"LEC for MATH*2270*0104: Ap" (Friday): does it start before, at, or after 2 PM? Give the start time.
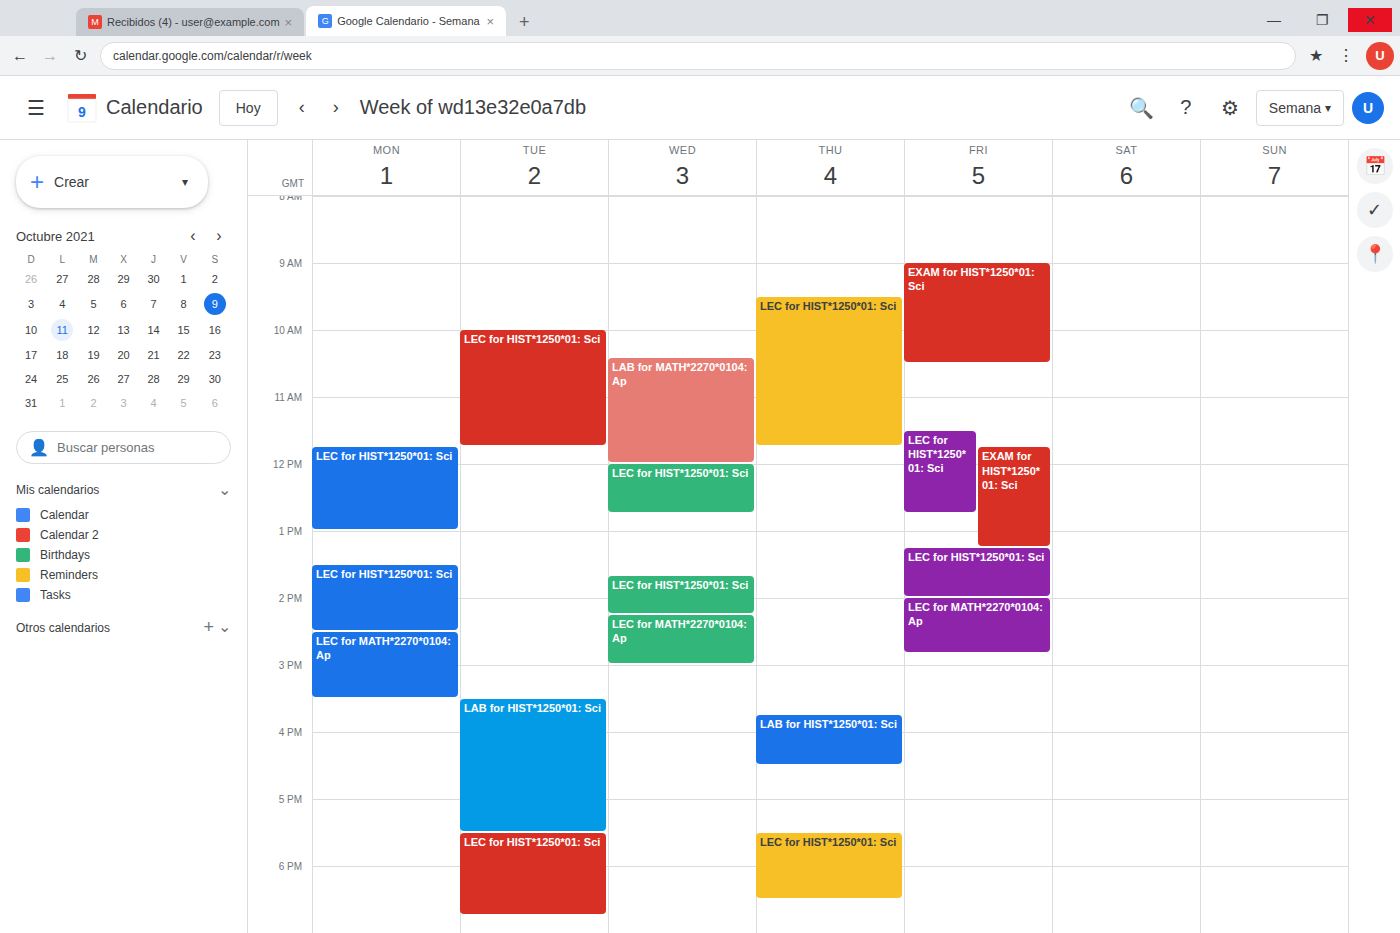
2:00 PM -- exactly at 2 PM, on the 2 PM line.